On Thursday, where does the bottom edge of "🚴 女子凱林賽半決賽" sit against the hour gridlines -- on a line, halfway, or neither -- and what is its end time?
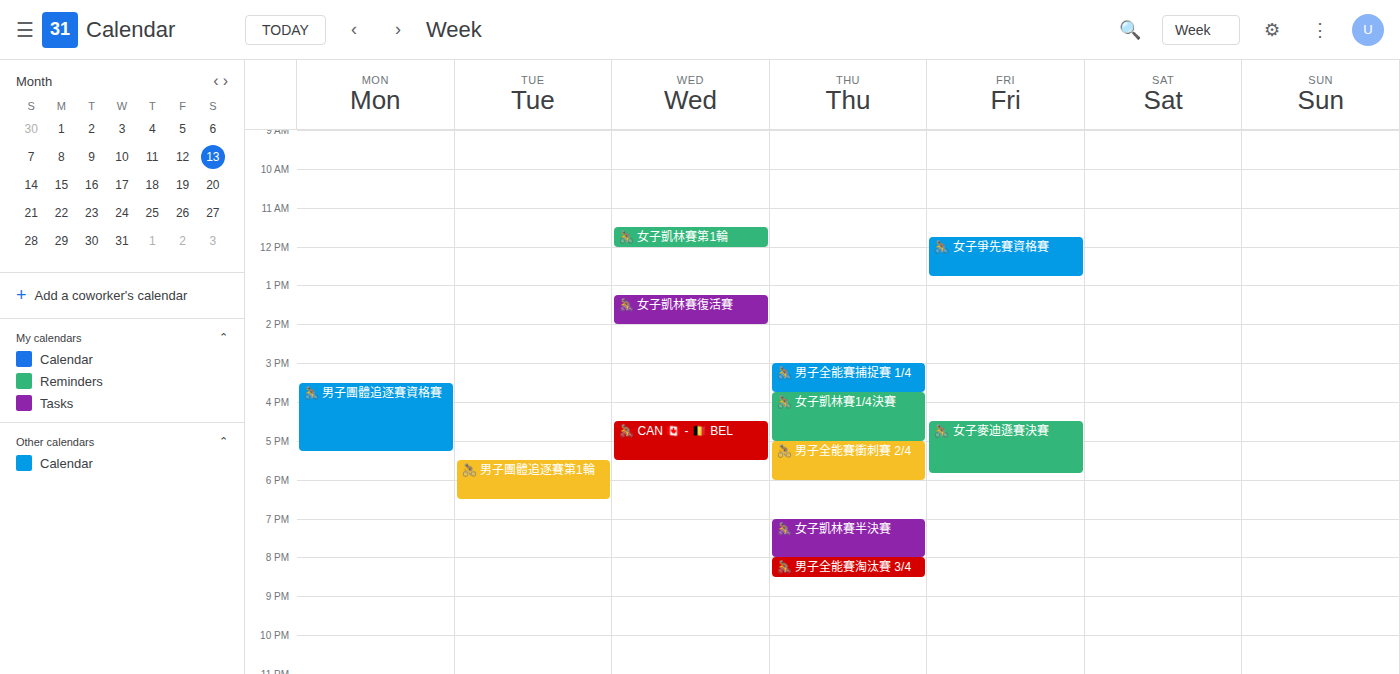
8:00 PM -- exactly on the 8 PM line.